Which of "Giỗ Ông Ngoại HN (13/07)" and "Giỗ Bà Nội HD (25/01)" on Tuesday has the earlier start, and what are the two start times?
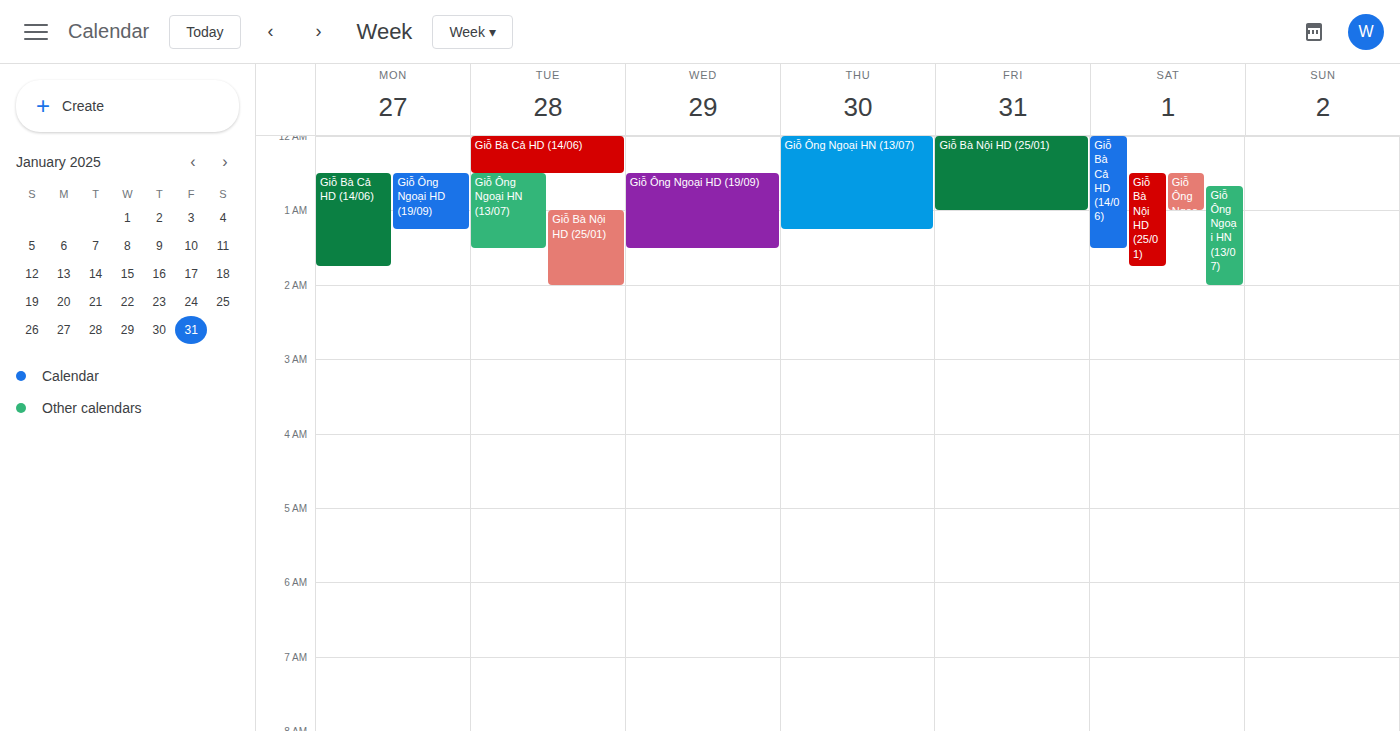
"Giỗ Ông Ngoại HN (13/07)" 12:30 AM; "Giỗ Bà Nội HD (25/01)" 1:00 AM.